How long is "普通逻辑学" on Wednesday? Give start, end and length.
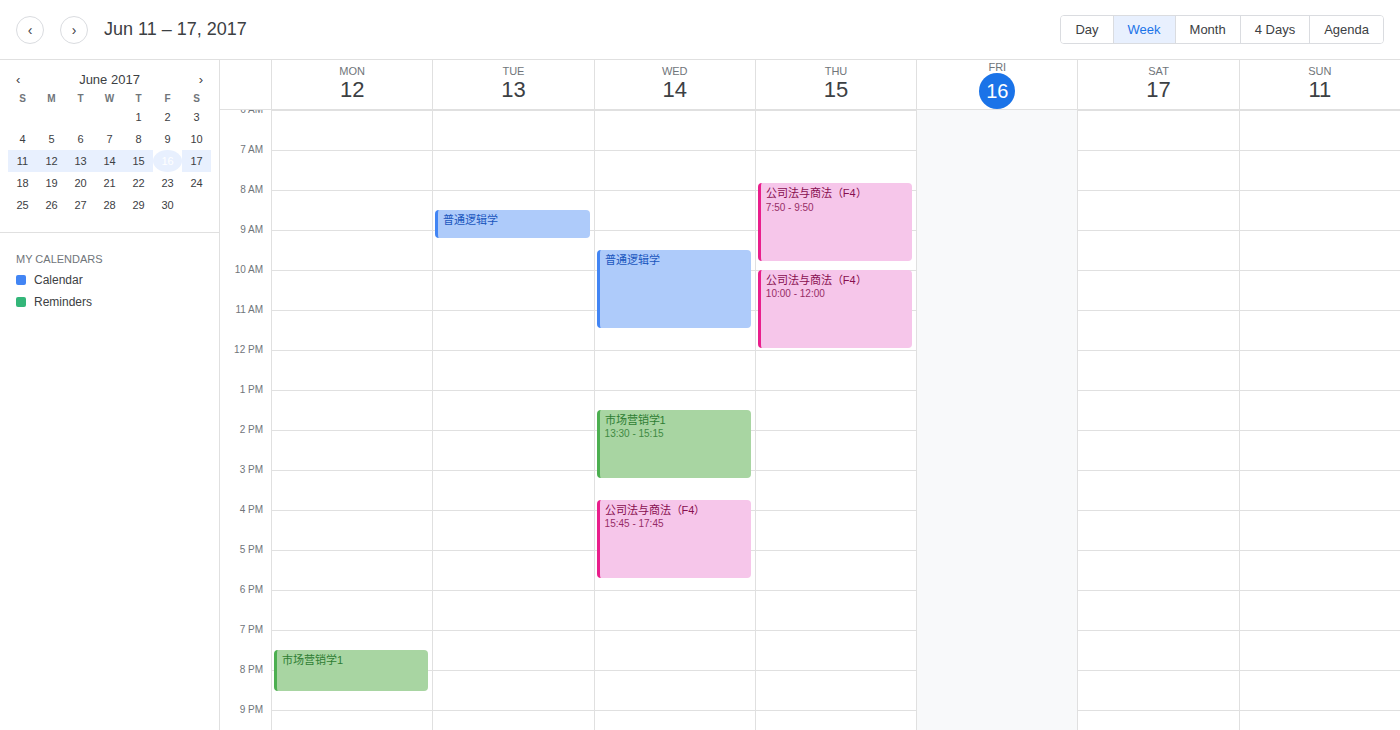
9:30 AM to 11:30 AM, 2 hours